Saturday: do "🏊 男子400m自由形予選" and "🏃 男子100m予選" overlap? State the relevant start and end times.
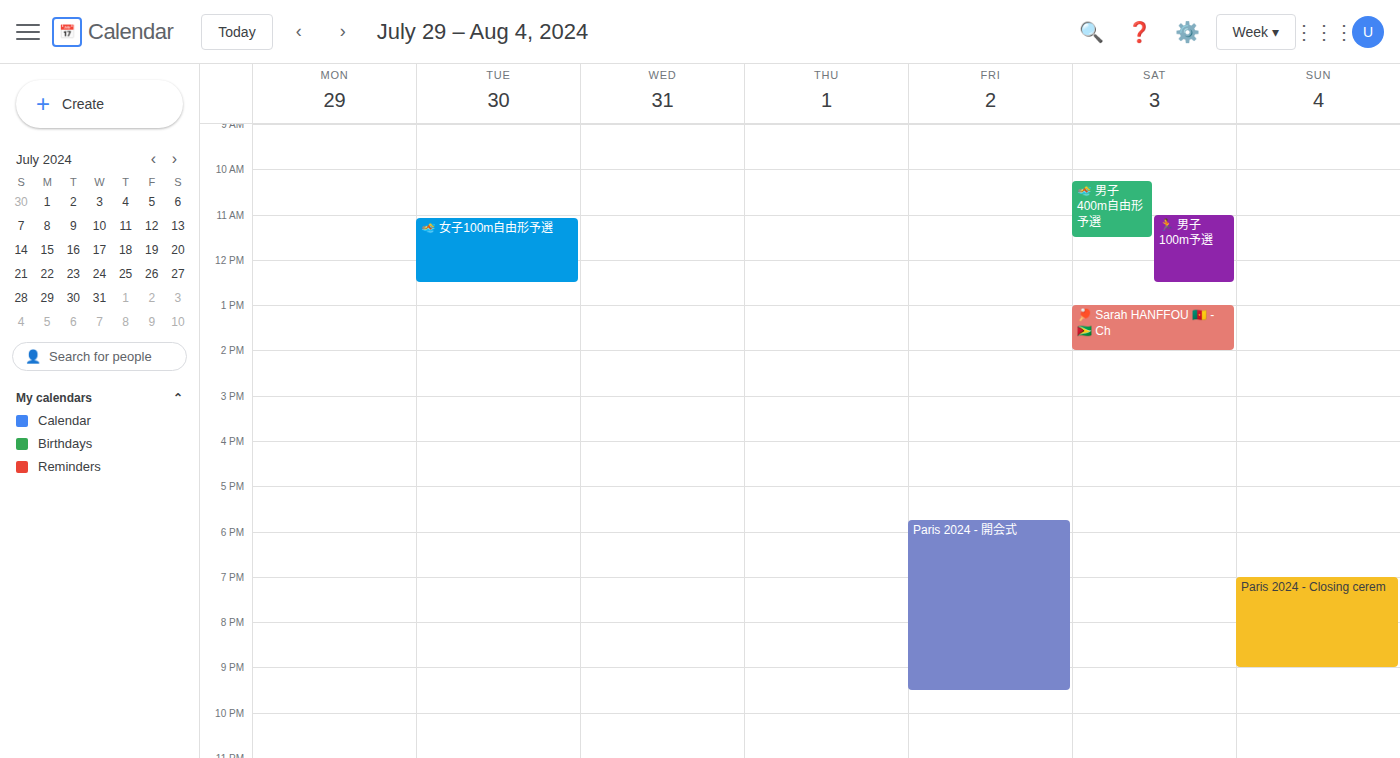
"🏃 男子100m予選" starts at 11:00 AM, before "🏊 男子400m自由形予選" ends at 11:30 AM -- they overlap.